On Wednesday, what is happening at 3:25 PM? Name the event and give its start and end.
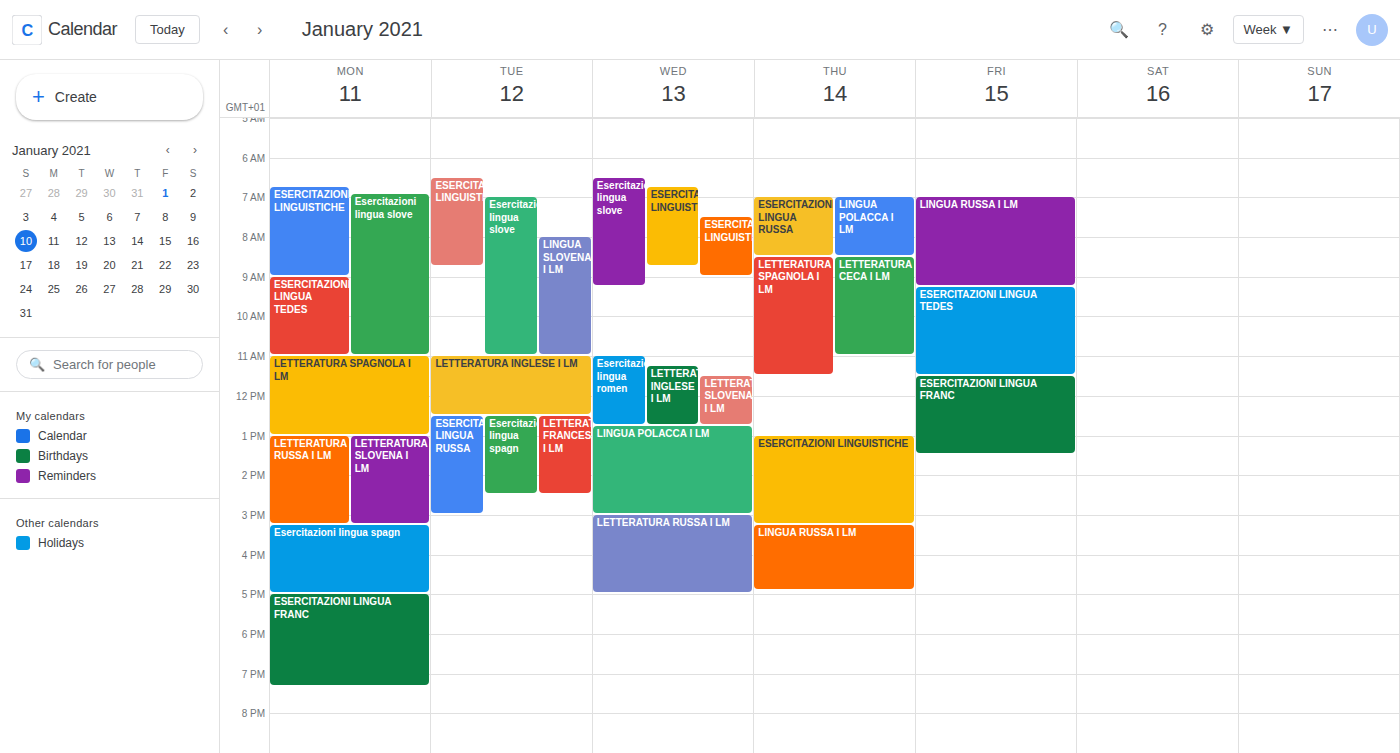
"LETTERATURA RUSSA I LM", 3:00 PM to 5:00 PM